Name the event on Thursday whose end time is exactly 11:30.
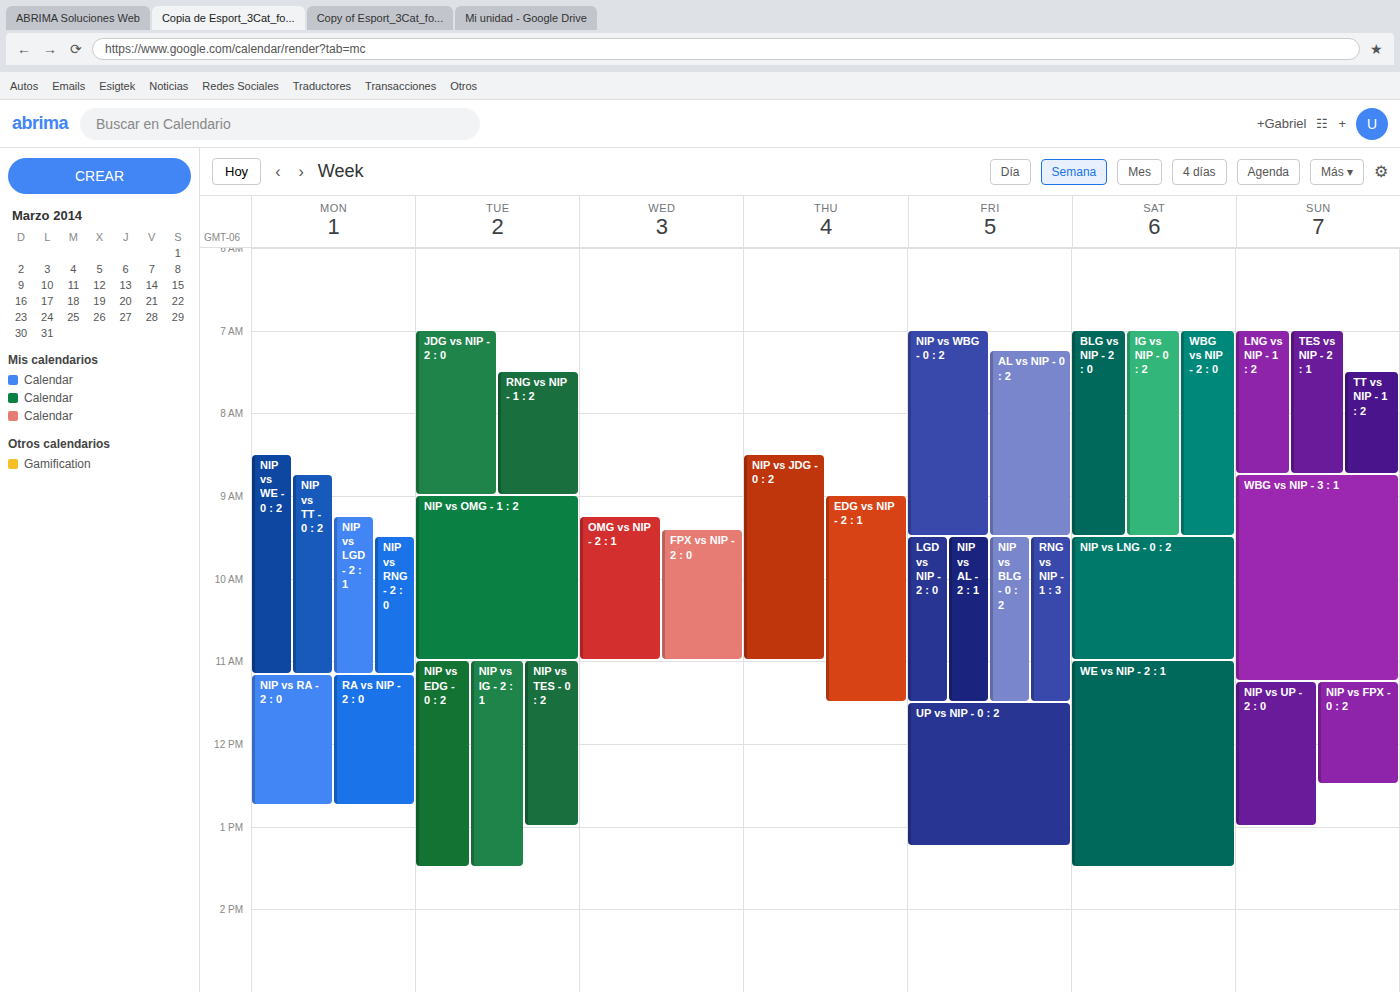
"EDG vs NIP - 2 : 1"